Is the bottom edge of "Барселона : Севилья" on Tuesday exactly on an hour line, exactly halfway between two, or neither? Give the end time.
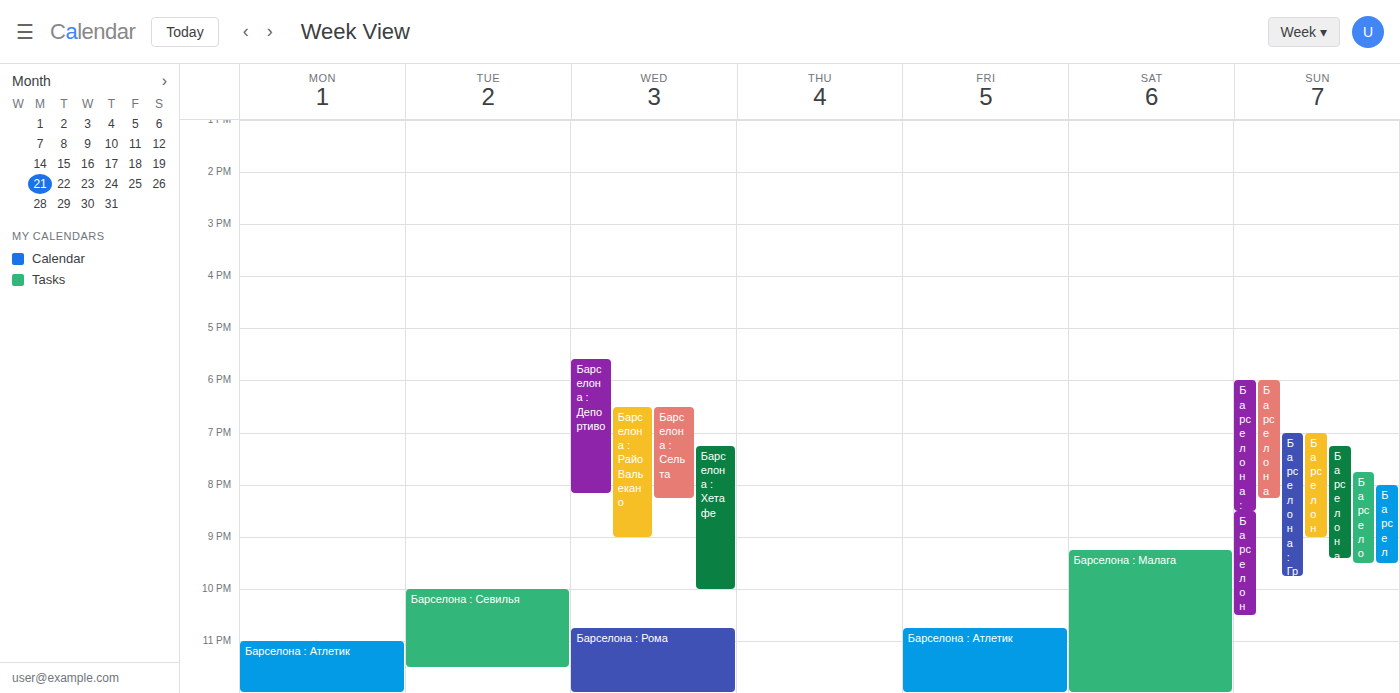
11:30 PM -- halfway between the 11 PM and 12 AM lines.